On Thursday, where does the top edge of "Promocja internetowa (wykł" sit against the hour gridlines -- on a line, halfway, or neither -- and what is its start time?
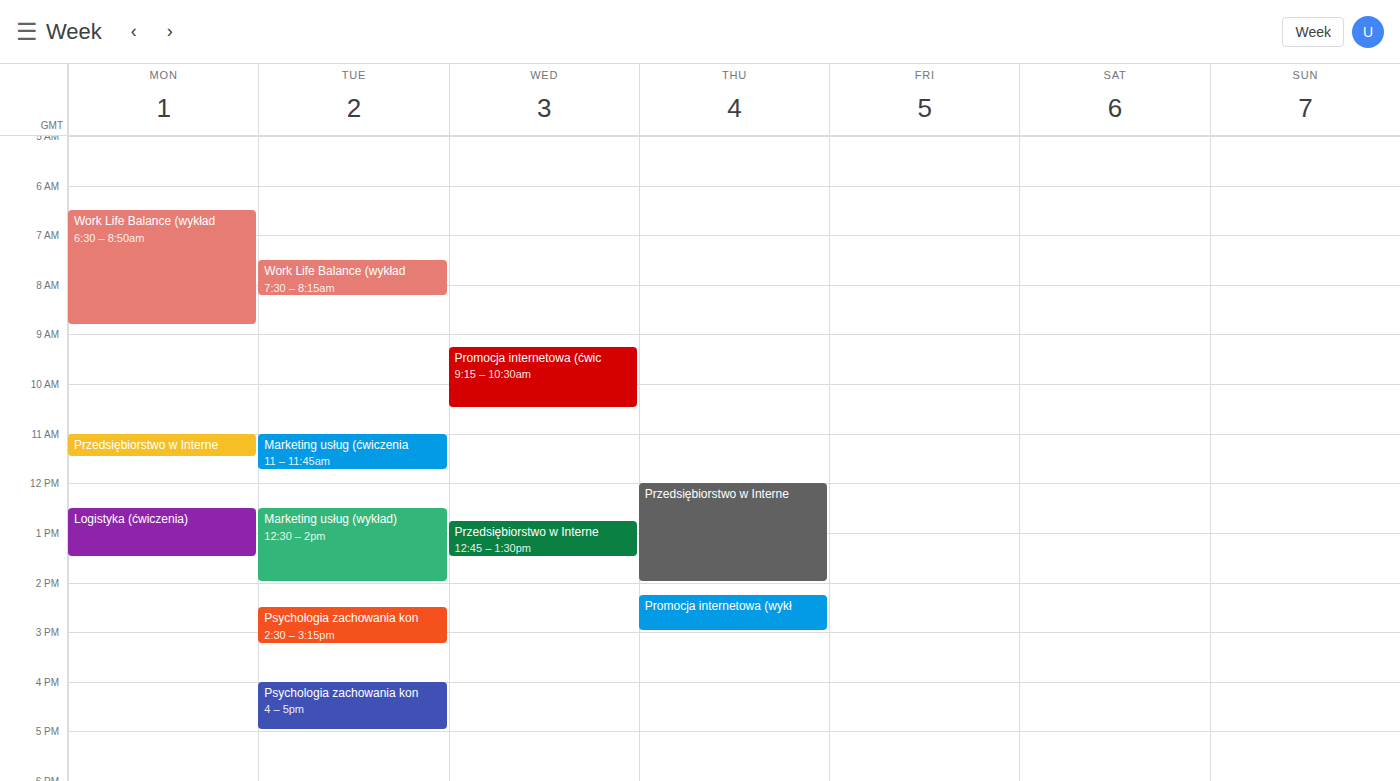
2:15 PM -- neither: a quarter of the way from the 2 PM line to the 3 PM line.